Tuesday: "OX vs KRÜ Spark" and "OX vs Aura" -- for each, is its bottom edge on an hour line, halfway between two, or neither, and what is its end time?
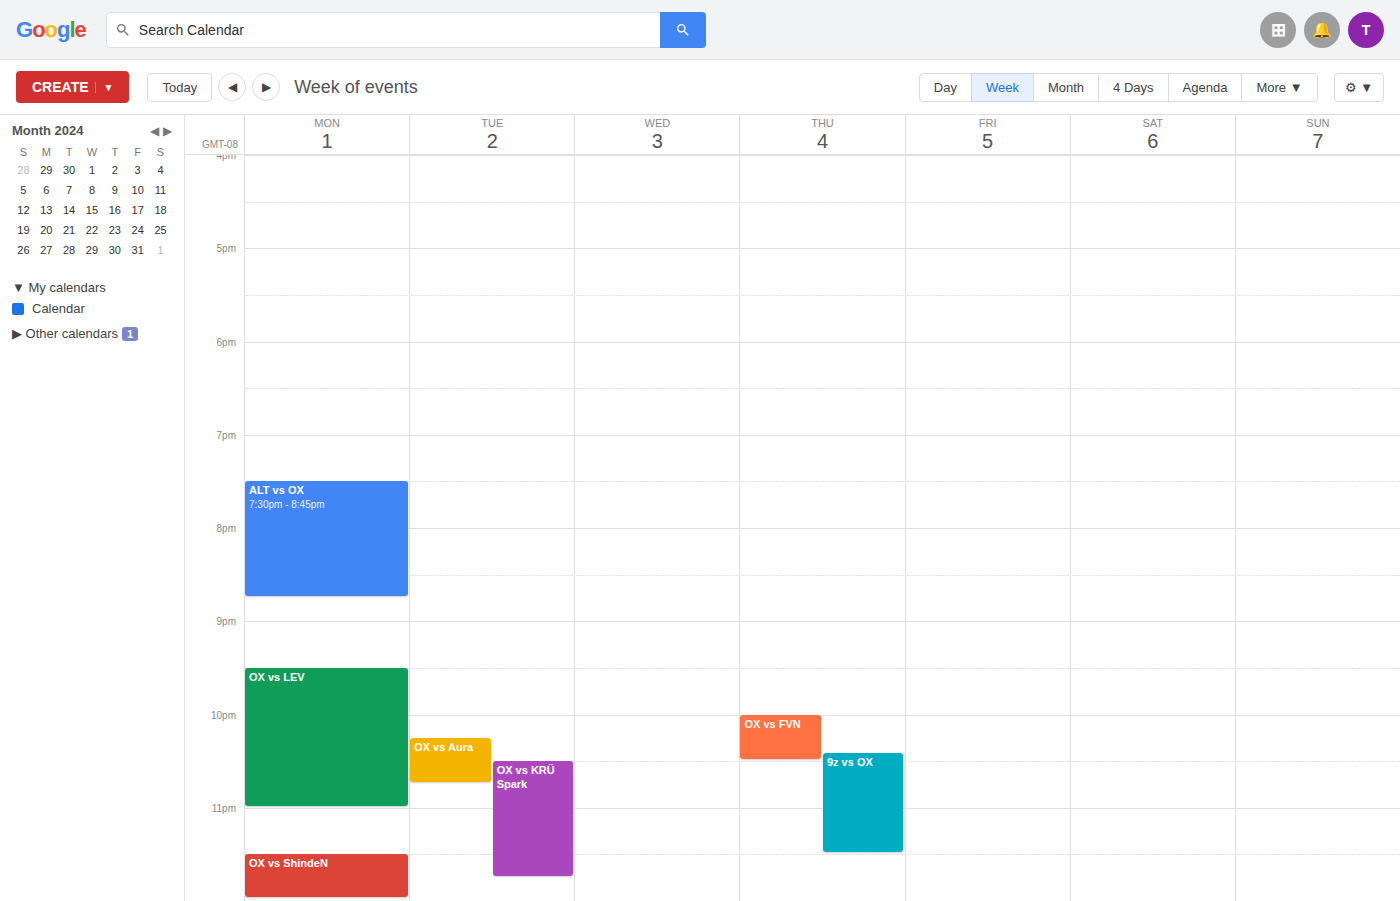
"OX vs KRÜ Spark": 11:45 PM, neither: three quarters of the way from the 11 PM line to the 12 AM line. "OX vs Aura": 10:45 PM, neither: three quarters of the way from the 10 PM line to the 11 PM line.